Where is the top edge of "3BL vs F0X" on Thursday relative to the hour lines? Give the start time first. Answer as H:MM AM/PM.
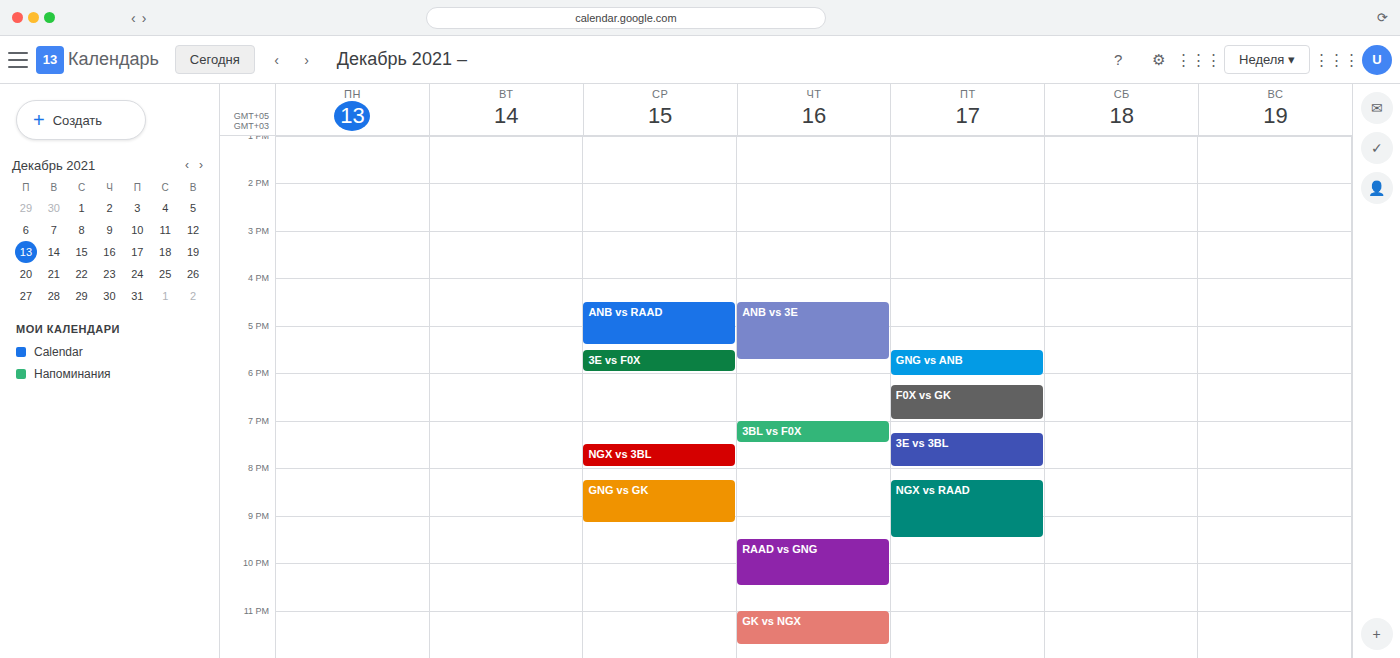
7:00 PM -- exactly on the 7 PM line.